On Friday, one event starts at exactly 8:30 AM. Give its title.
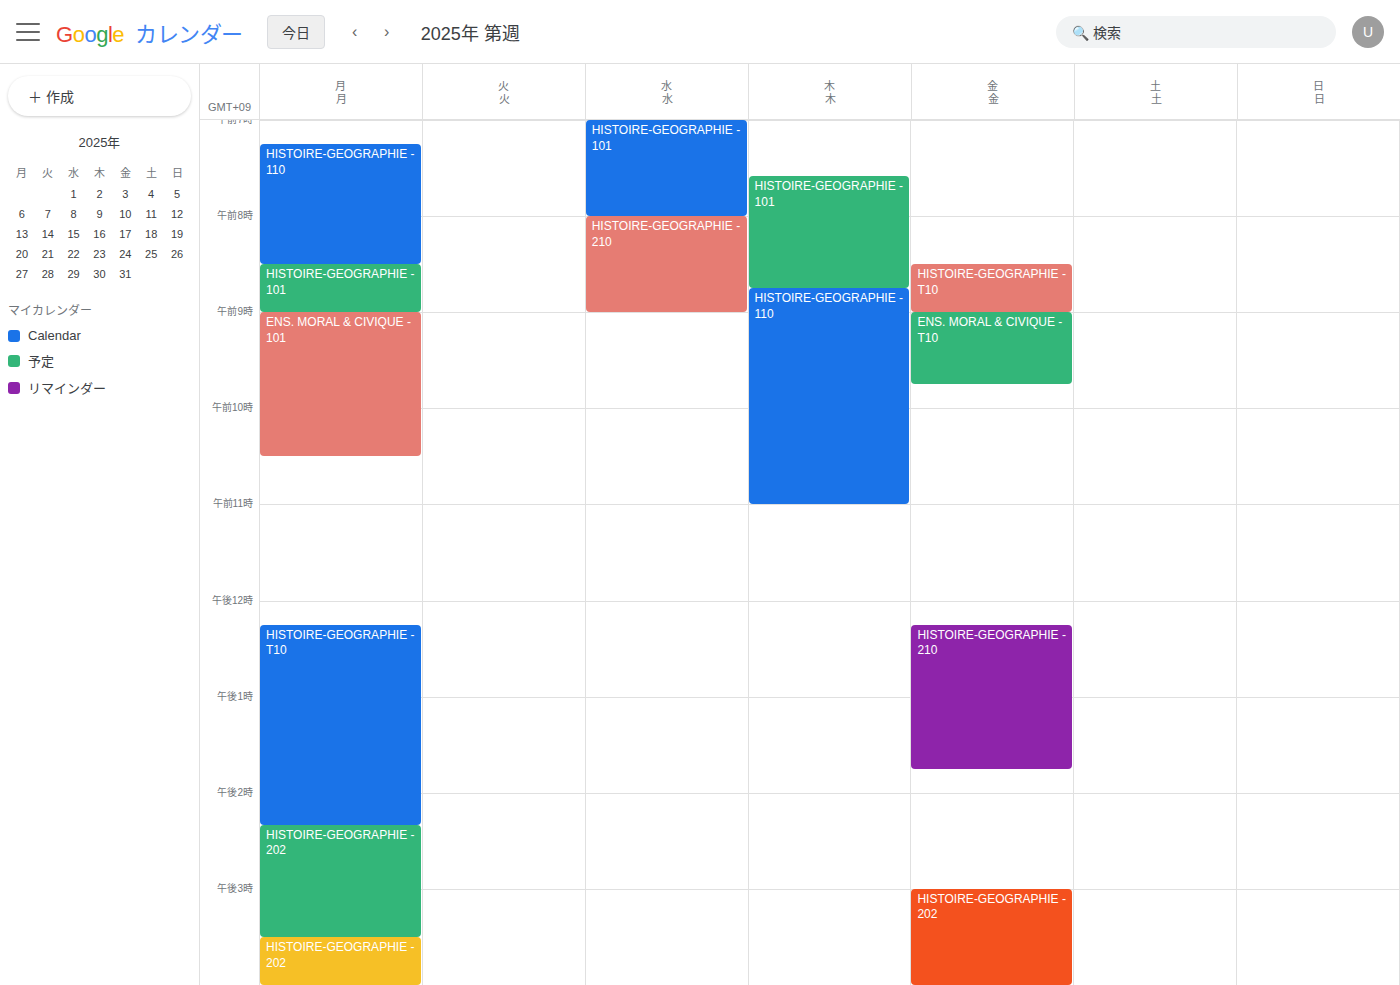
"HISTOIRE-GEOGRAPHIE - T10"